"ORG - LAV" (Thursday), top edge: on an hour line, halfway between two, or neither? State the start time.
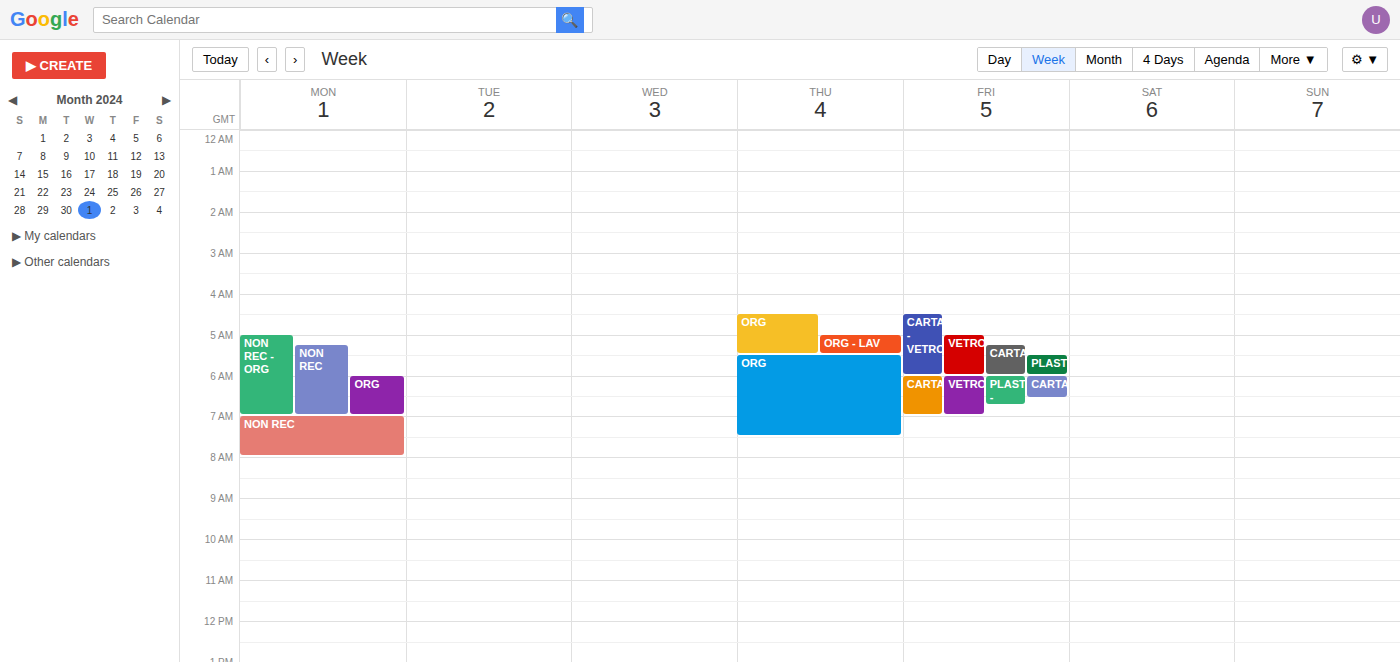
5:00 AM -- exactly on the 5 AM line.